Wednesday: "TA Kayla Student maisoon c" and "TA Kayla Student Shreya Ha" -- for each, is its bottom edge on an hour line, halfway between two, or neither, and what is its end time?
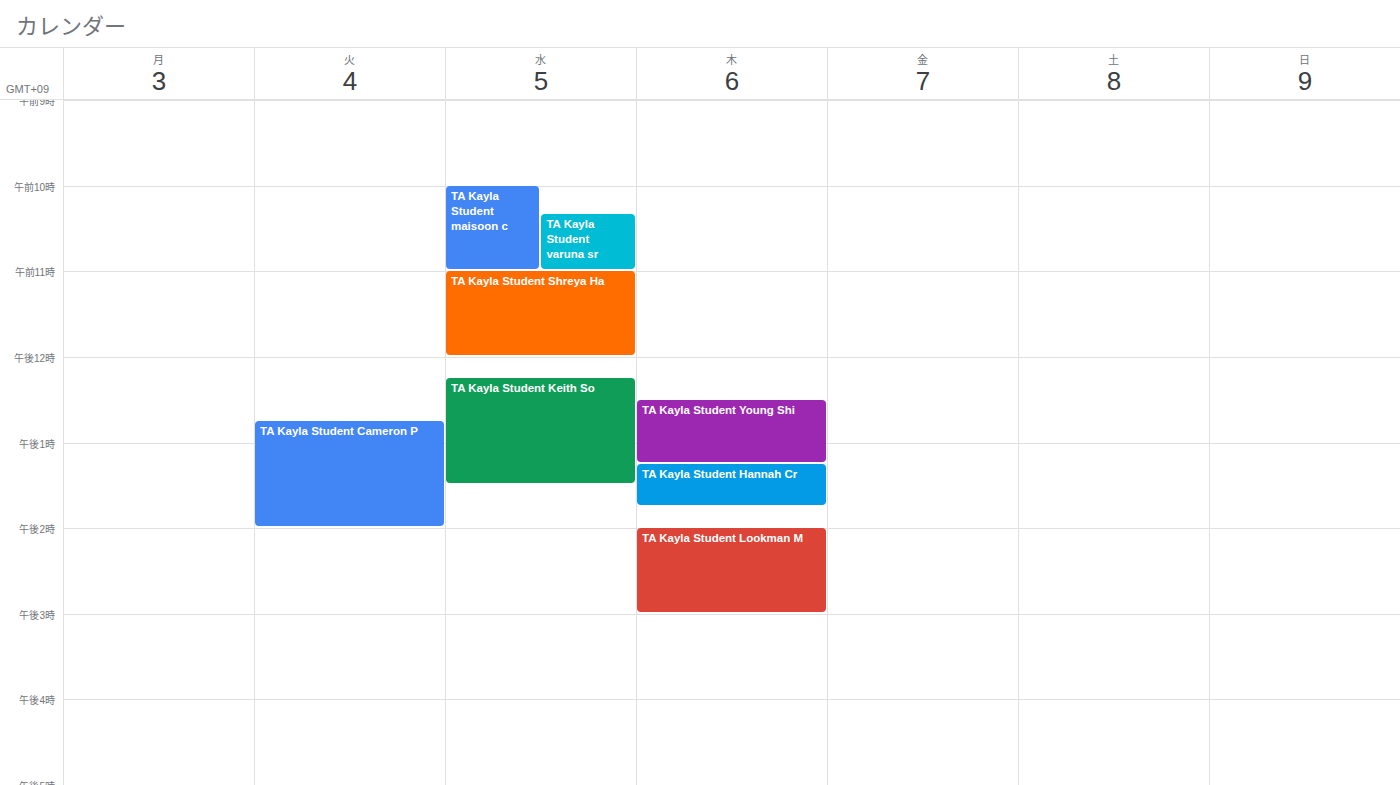
"TA Kayla Student maisoon c": 11:00 AM, exactly on the 11 AM line. "TA Kayla Student Shreya Ha": 12:00 PM, exactly on the 12 PM line.